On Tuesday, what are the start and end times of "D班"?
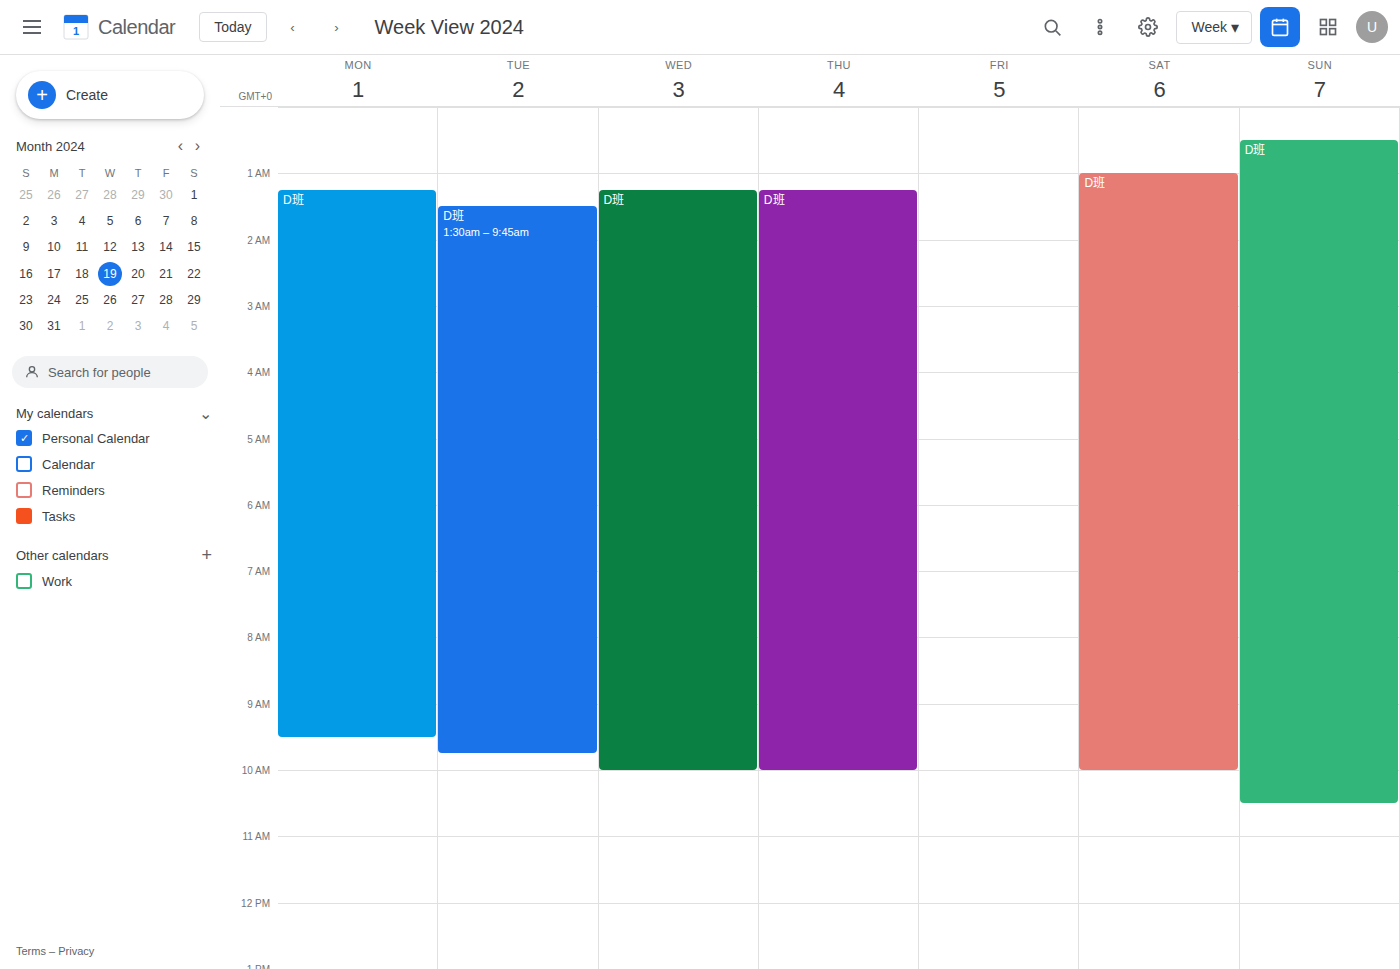
1:30 AM to 9:45 AM